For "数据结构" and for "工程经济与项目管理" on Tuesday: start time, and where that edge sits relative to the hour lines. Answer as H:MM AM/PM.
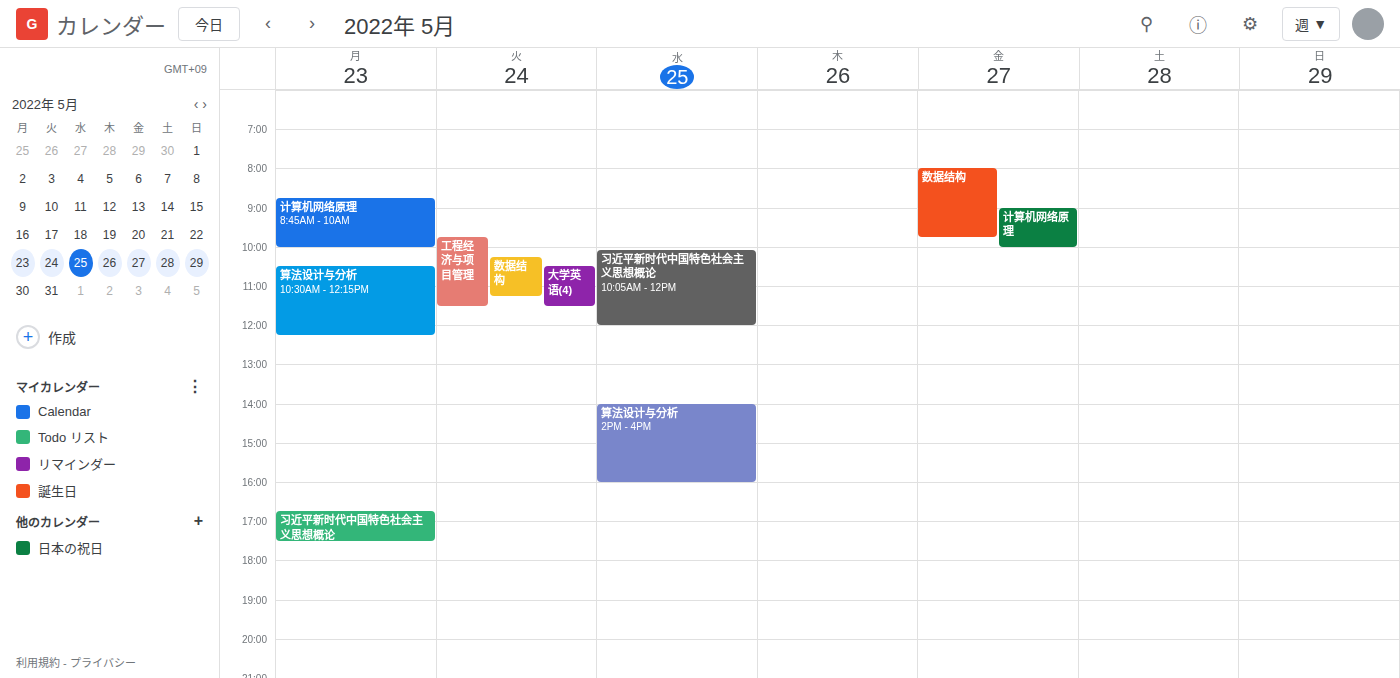
"数据结构": 10:15 AM, neither: a quarter of the way from the 10 AM line to the 11 AM line. "工程经济与项目管理": 9:45 AM, neither: three quarters of the way from the 9 AM line to the 10 AM line.